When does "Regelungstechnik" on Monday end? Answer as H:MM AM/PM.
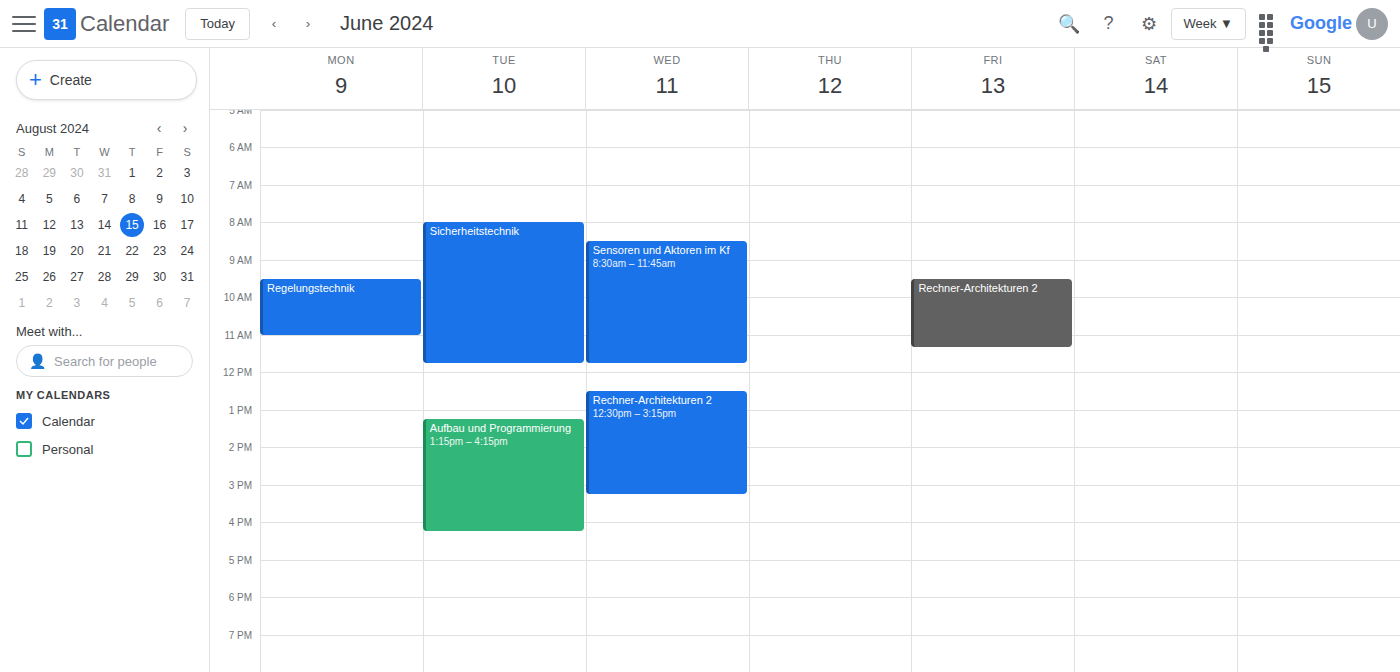
11:00 AM